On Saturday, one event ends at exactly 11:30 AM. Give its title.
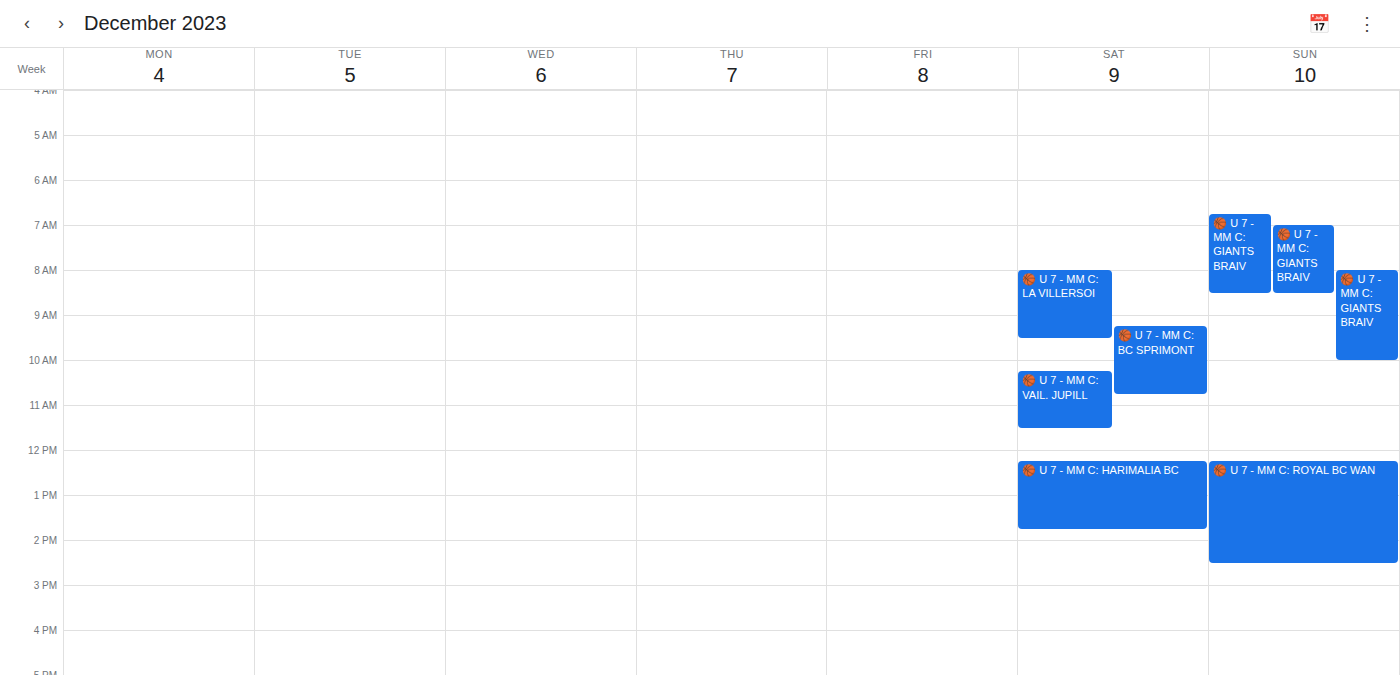
"🏀 U 7 - MM C: VAIL. JUPILL"